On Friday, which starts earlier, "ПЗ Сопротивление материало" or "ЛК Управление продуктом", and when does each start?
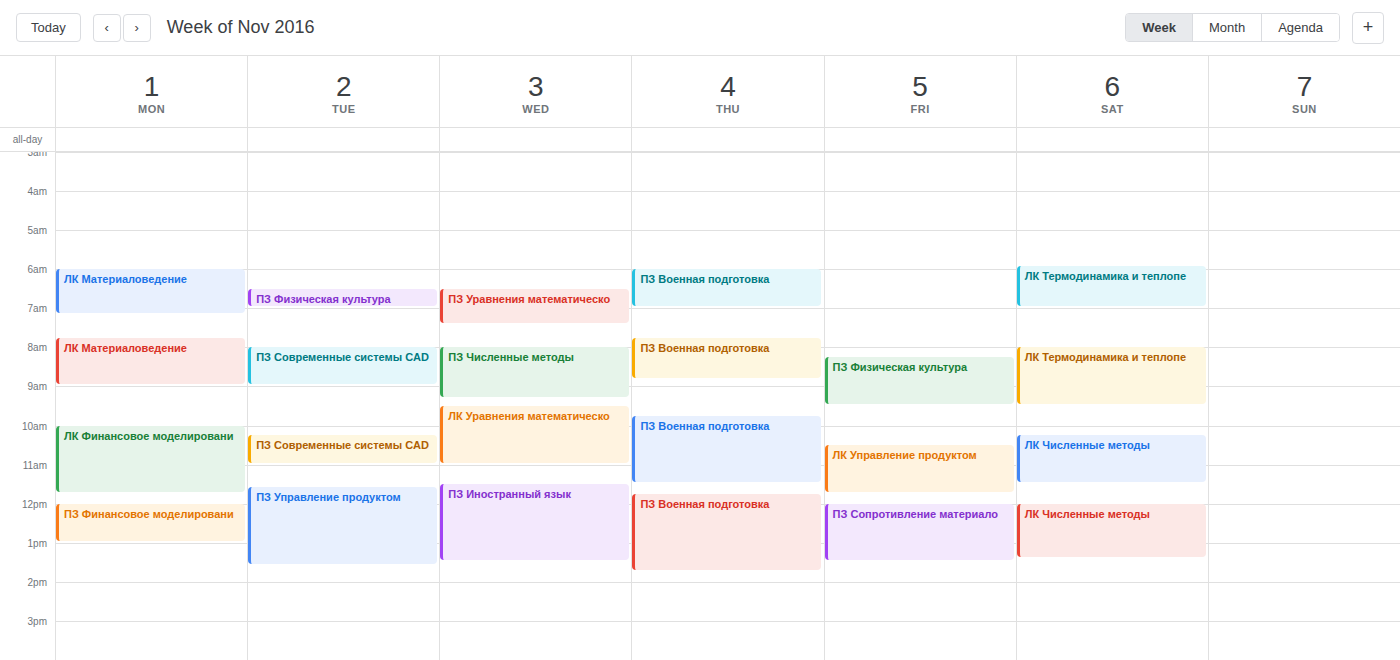
"ЛК Управление продуктом" 10:30 AM; "ПЗ Сопротивление материало" 12:00 PM.